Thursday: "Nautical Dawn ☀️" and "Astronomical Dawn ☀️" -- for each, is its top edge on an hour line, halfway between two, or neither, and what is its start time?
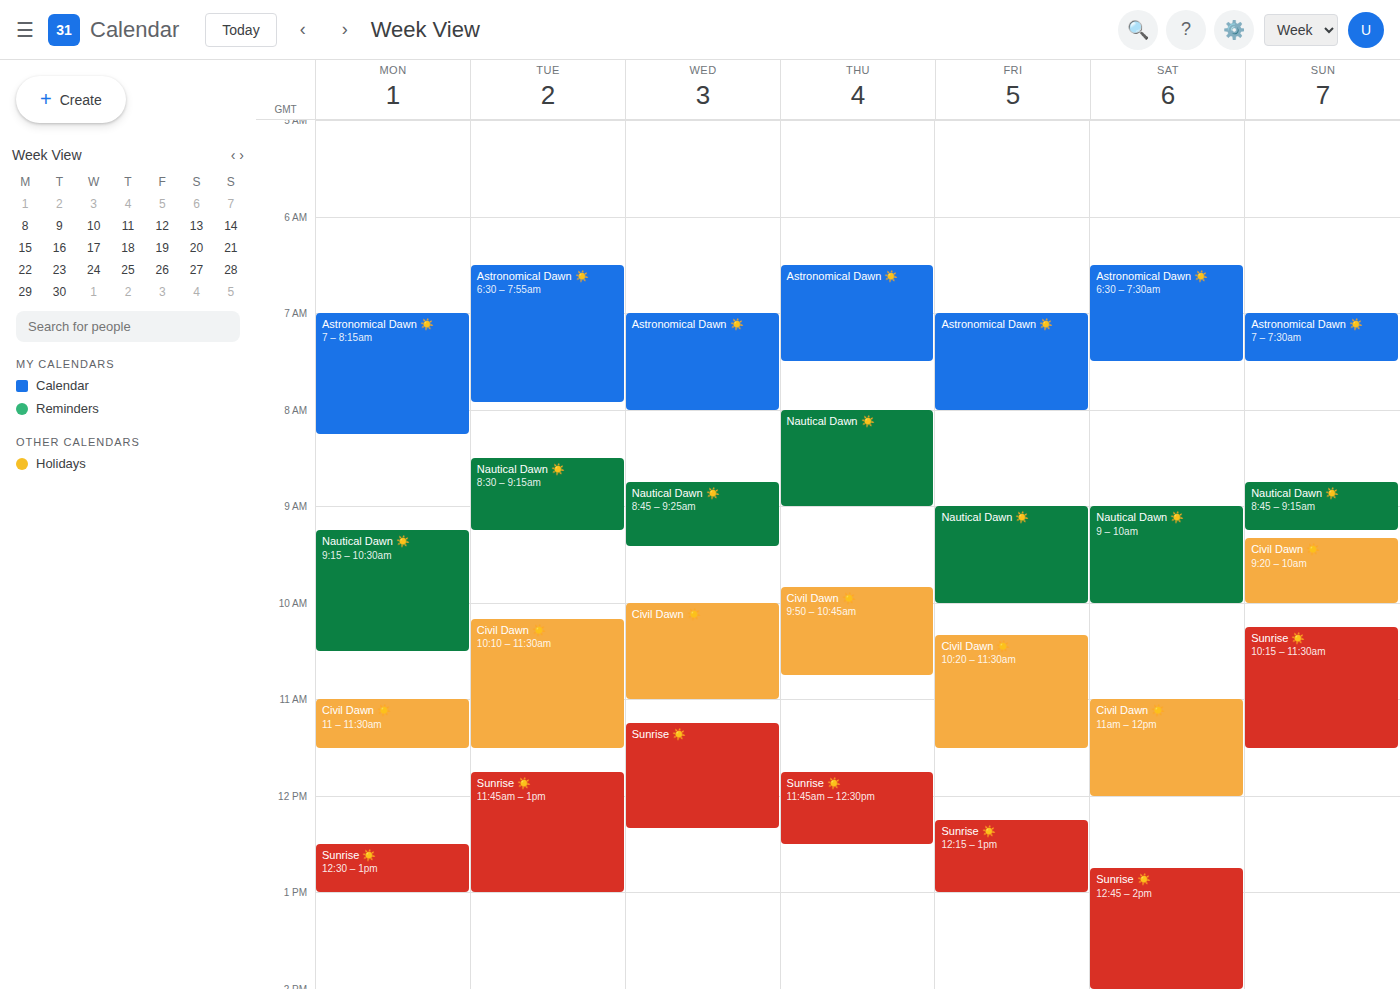
"Nautical Dawn ☀️": 8:00 AM, exactly on the 8 AM line. "Astronomical Dawn ☀️": 6:30 AM, halfway between the 6 AM and 7 AM lines.